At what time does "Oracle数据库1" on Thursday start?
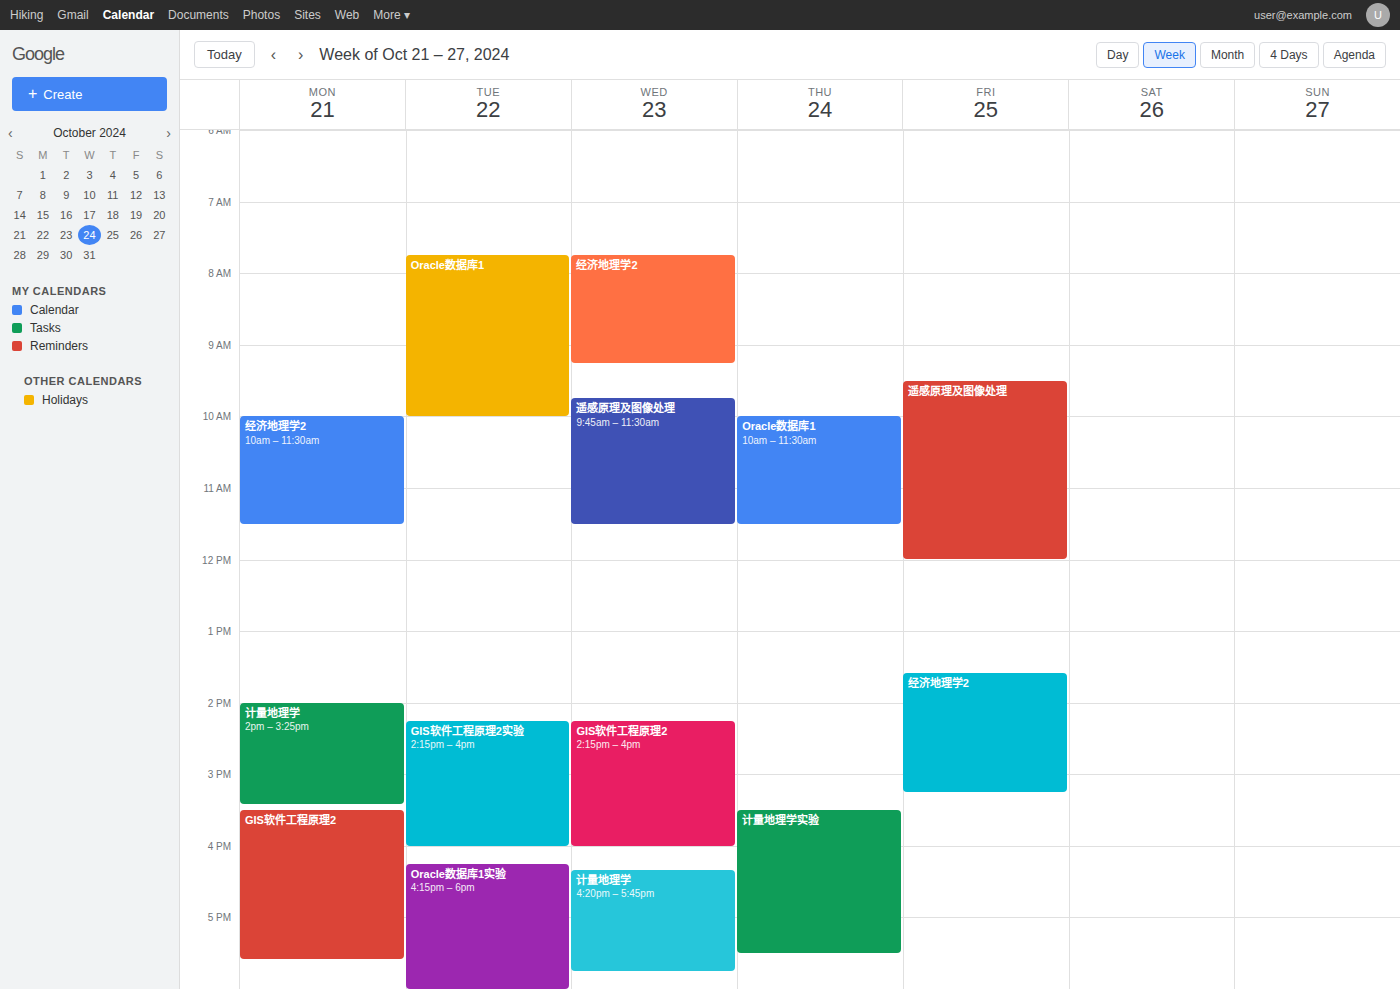
10:00 AM